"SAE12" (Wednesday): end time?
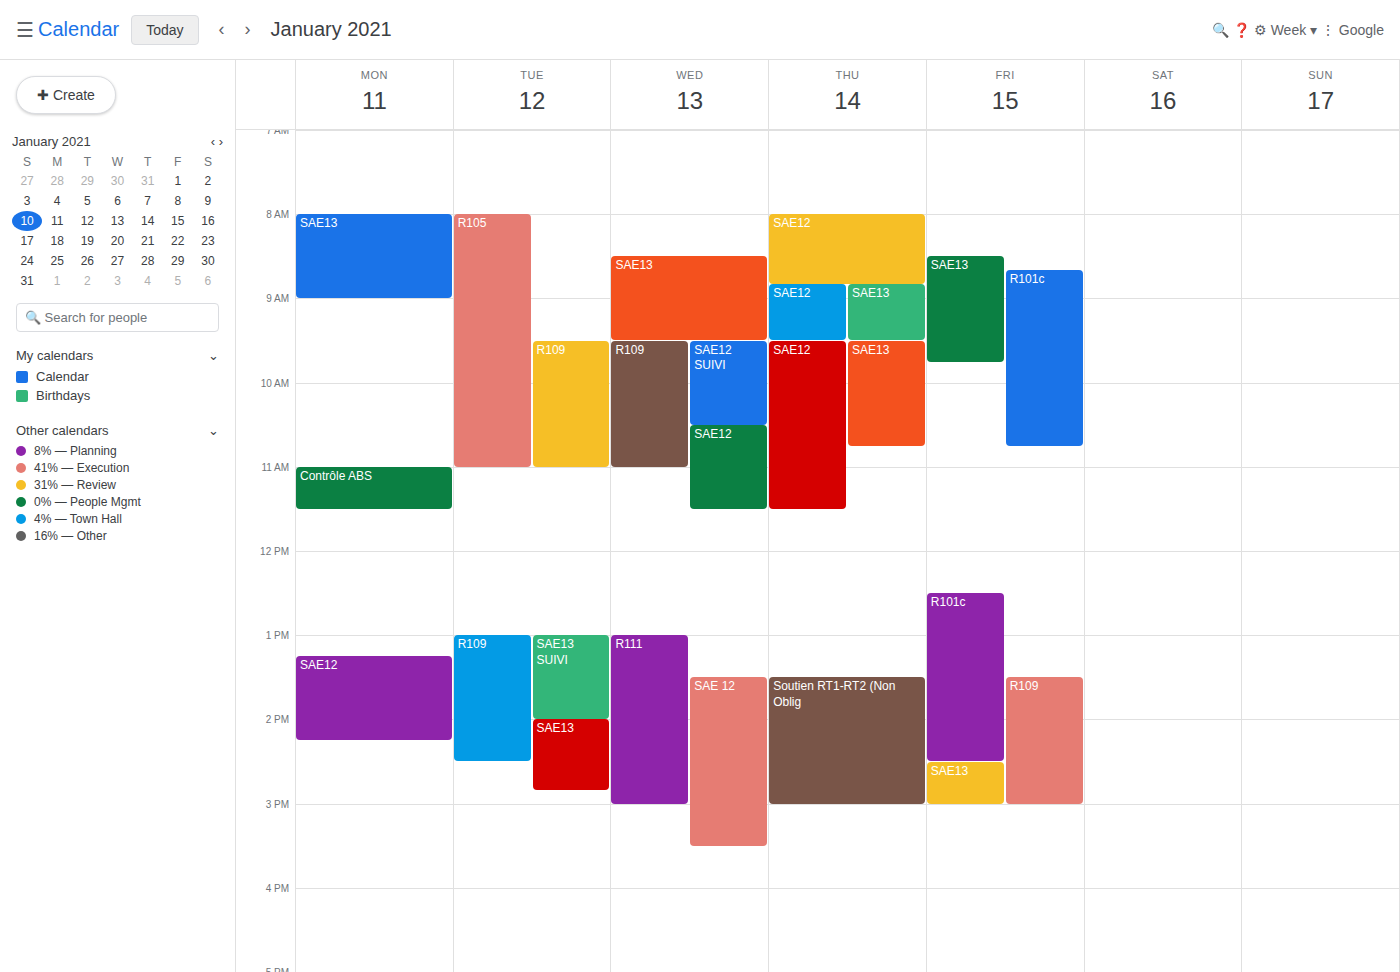
11:30 AM